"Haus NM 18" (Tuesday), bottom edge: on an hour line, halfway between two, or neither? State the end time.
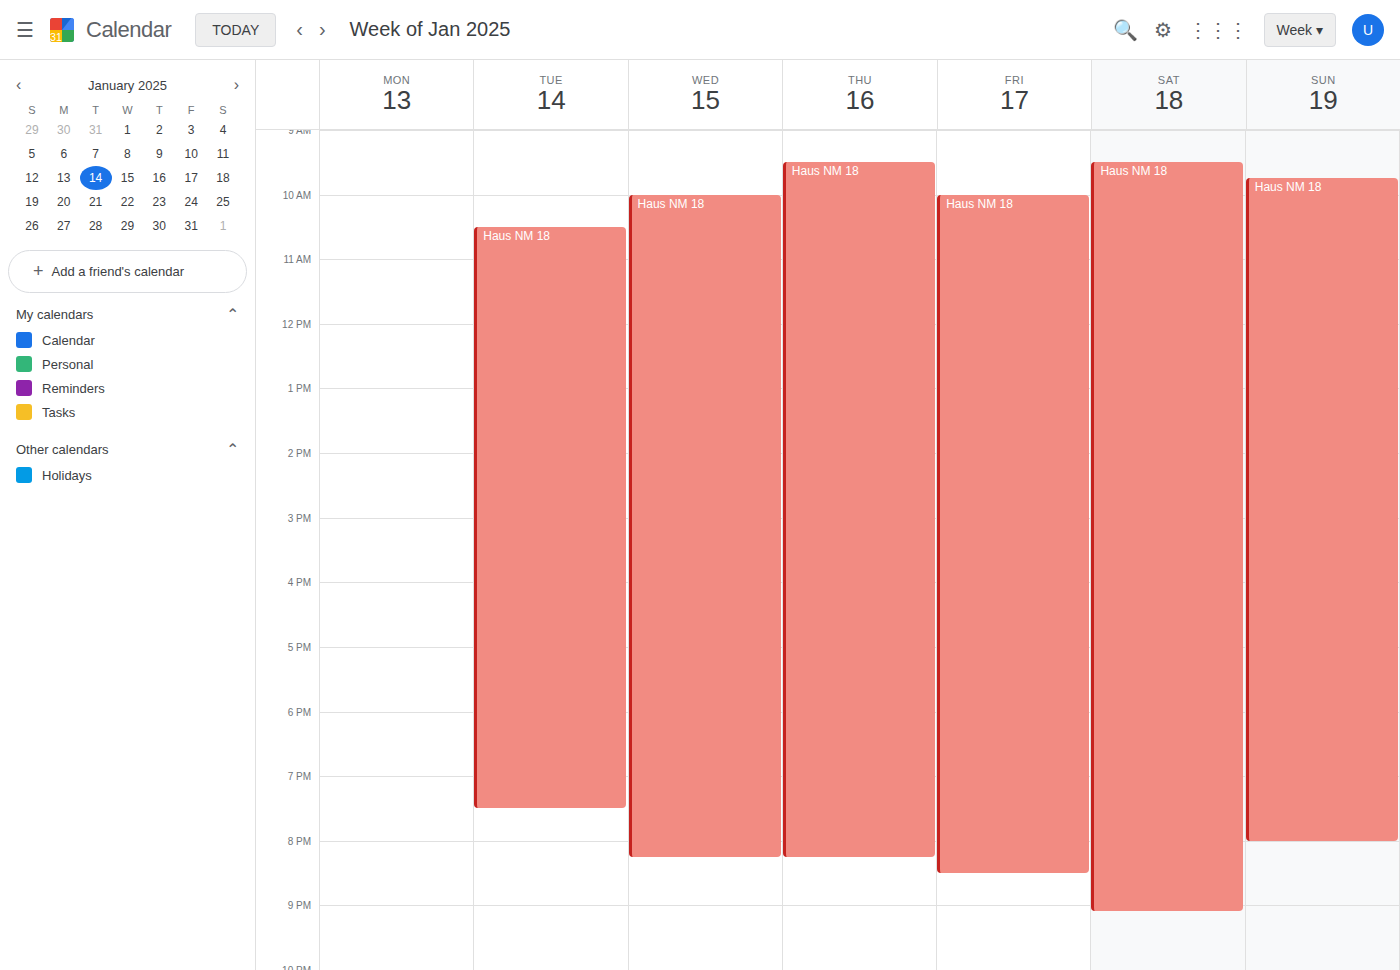
7:30 PM -- halfway between the 7 PM and 8 PM lines.